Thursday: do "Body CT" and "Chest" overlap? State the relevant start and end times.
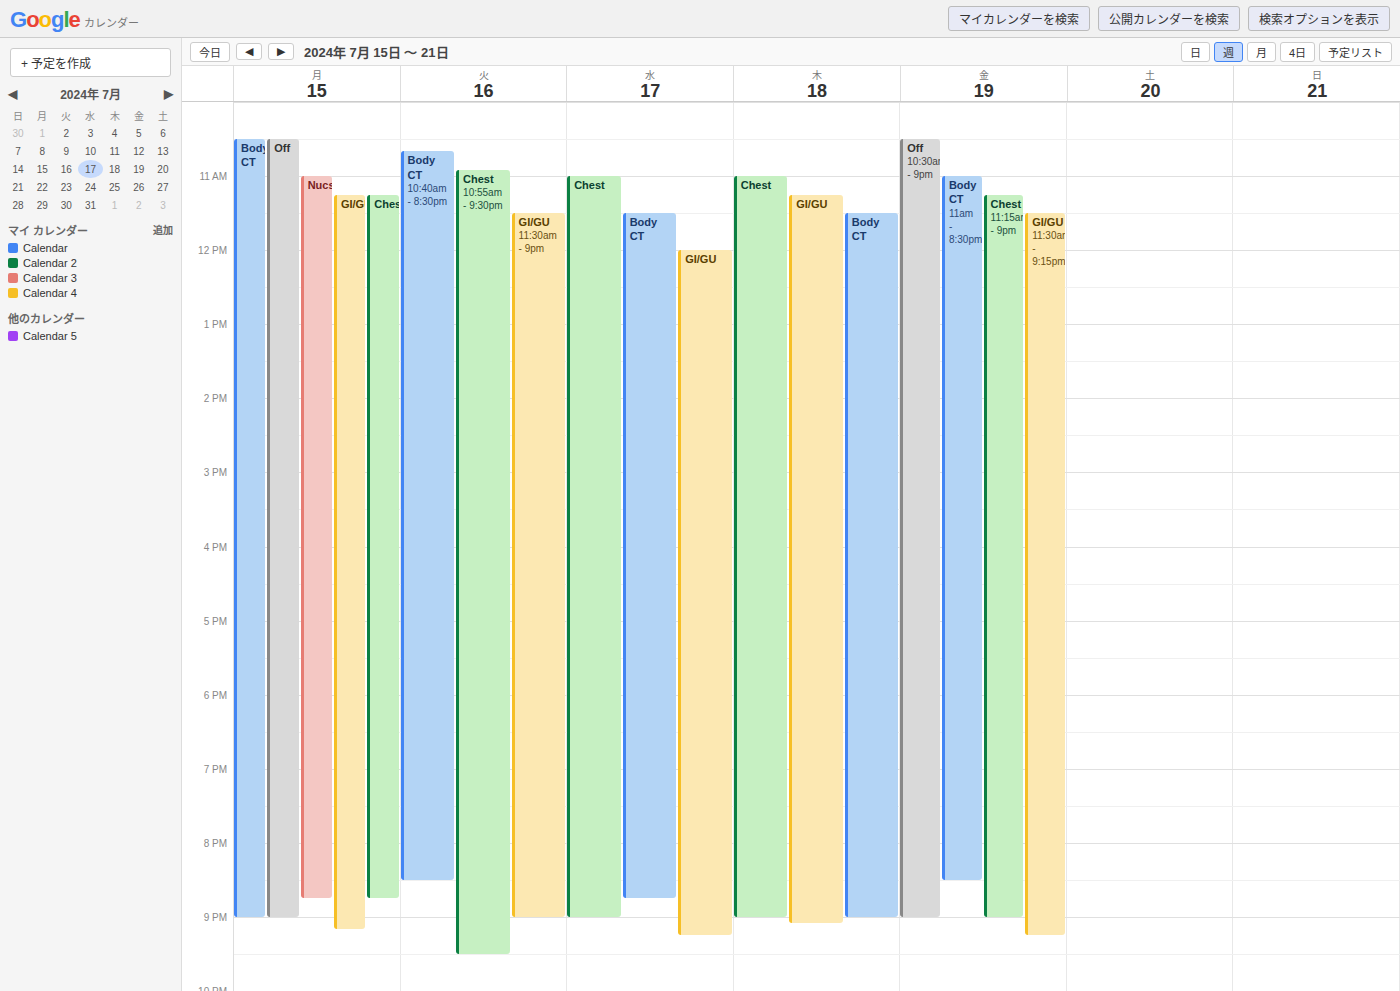
"Body CT" runs 11:30 AM to 9:00 PM, inside "Chest" -- they overlap.